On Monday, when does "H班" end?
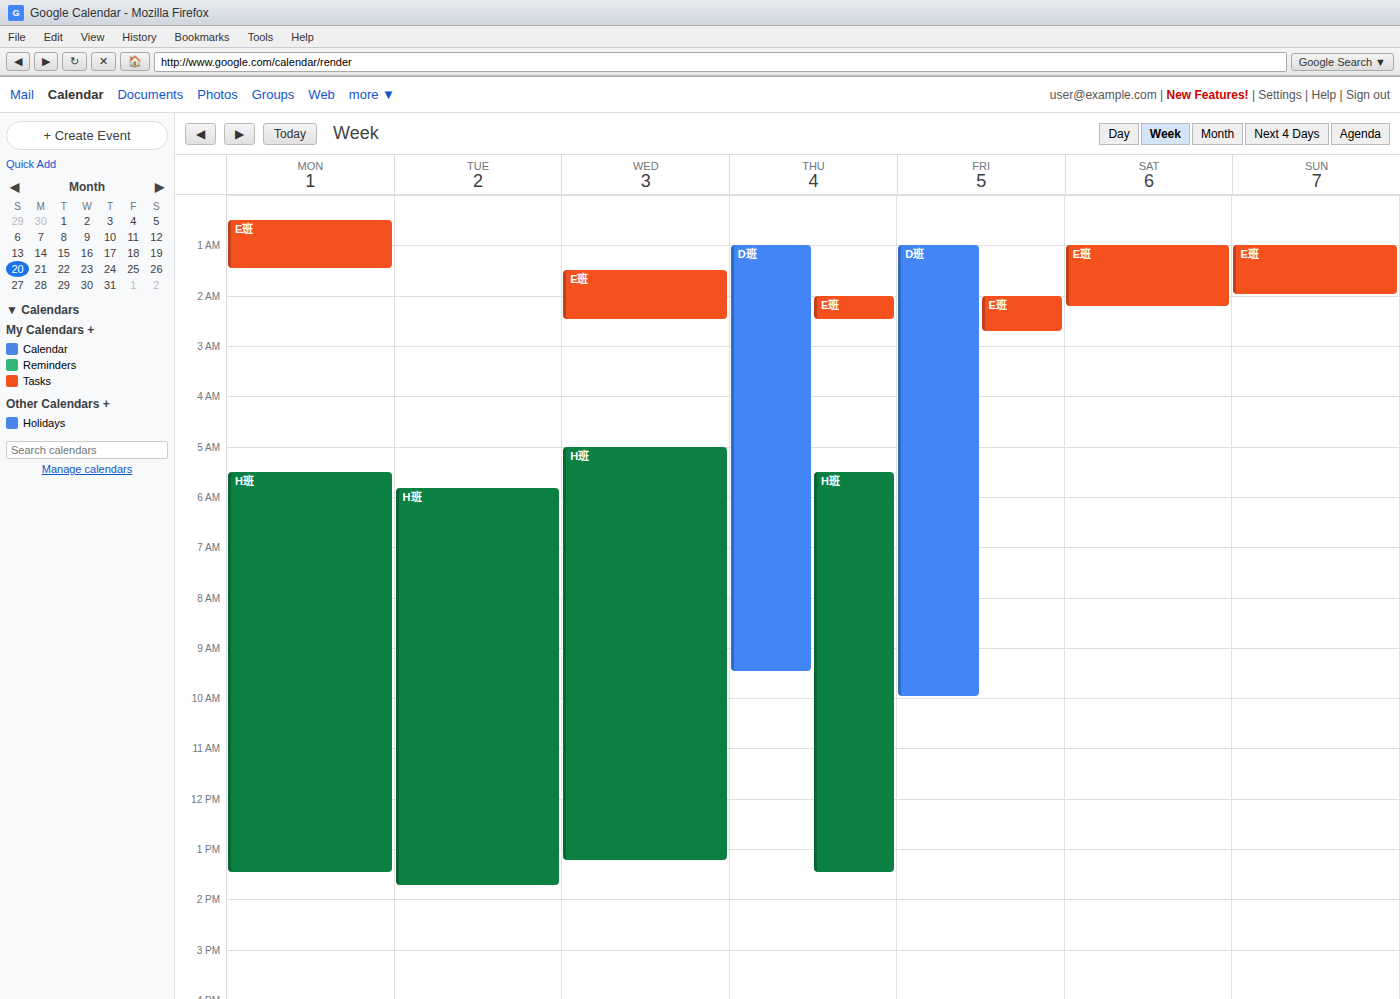
1:30 PM